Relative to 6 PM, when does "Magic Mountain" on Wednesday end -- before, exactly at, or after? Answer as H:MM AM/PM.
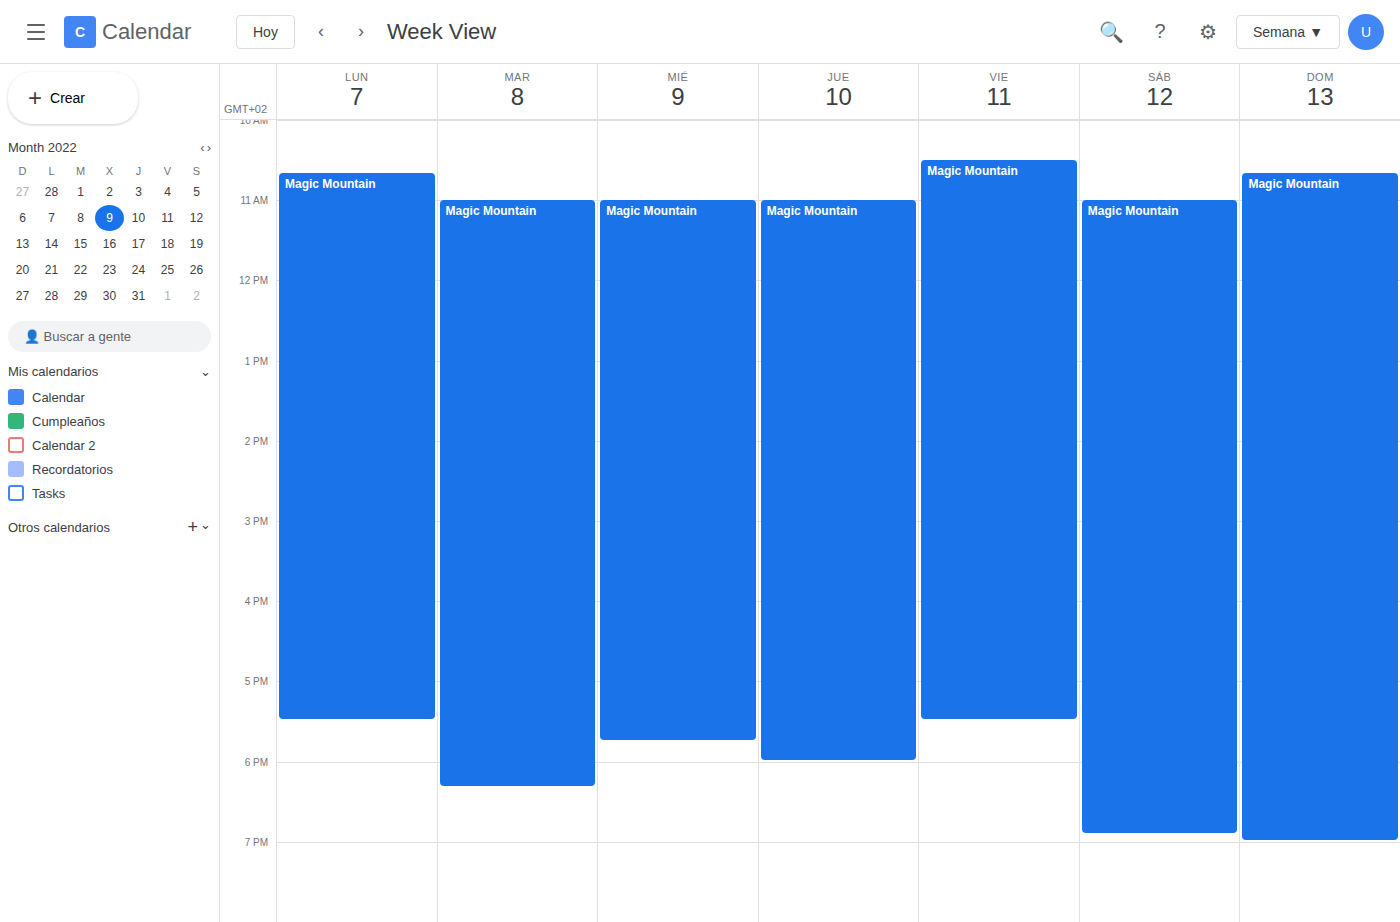
5:45 PM -- before 6 PM, 15 minutes above the 6 PM line.